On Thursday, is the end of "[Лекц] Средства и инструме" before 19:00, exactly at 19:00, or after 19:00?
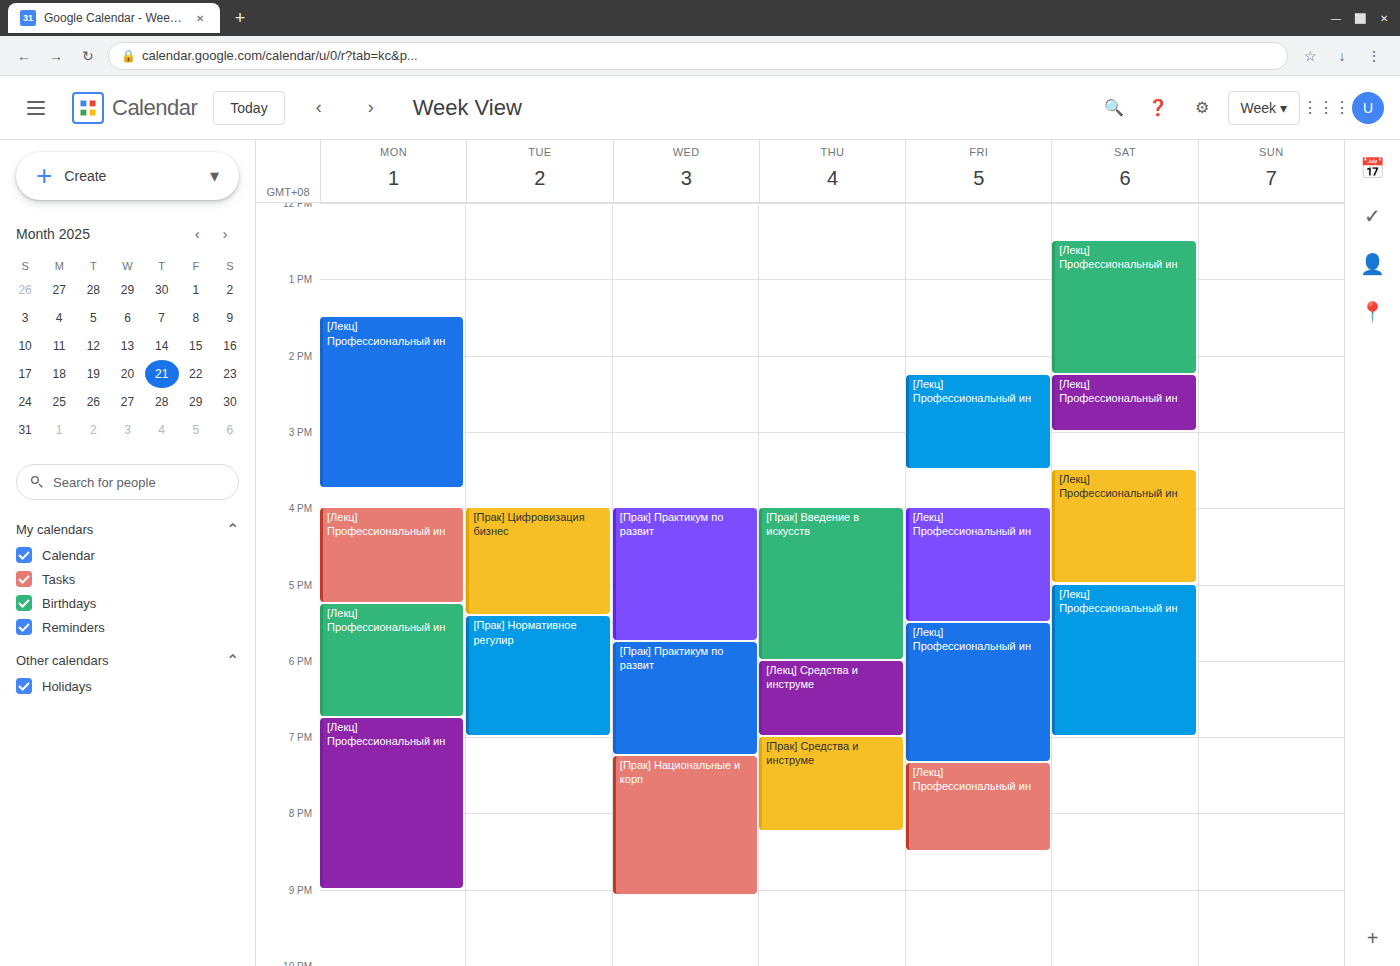
19:00 -- exactly at 19:00, on the 19:00 line.